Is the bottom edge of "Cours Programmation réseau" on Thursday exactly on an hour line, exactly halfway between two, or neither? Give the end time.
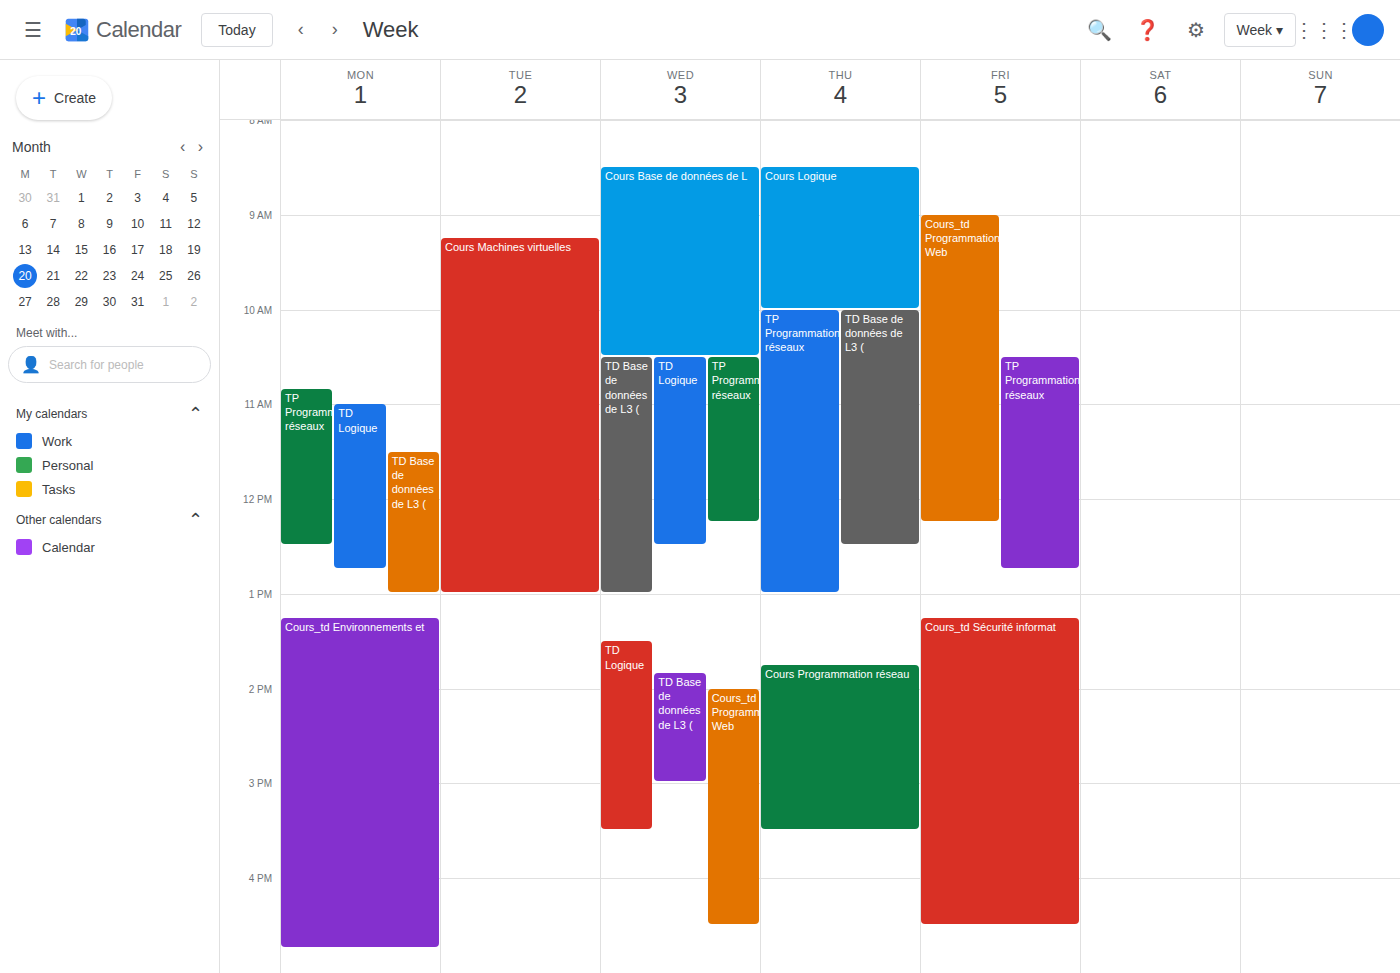
3:30 PM -- halfway between the 3 PM and 4 PM lines.